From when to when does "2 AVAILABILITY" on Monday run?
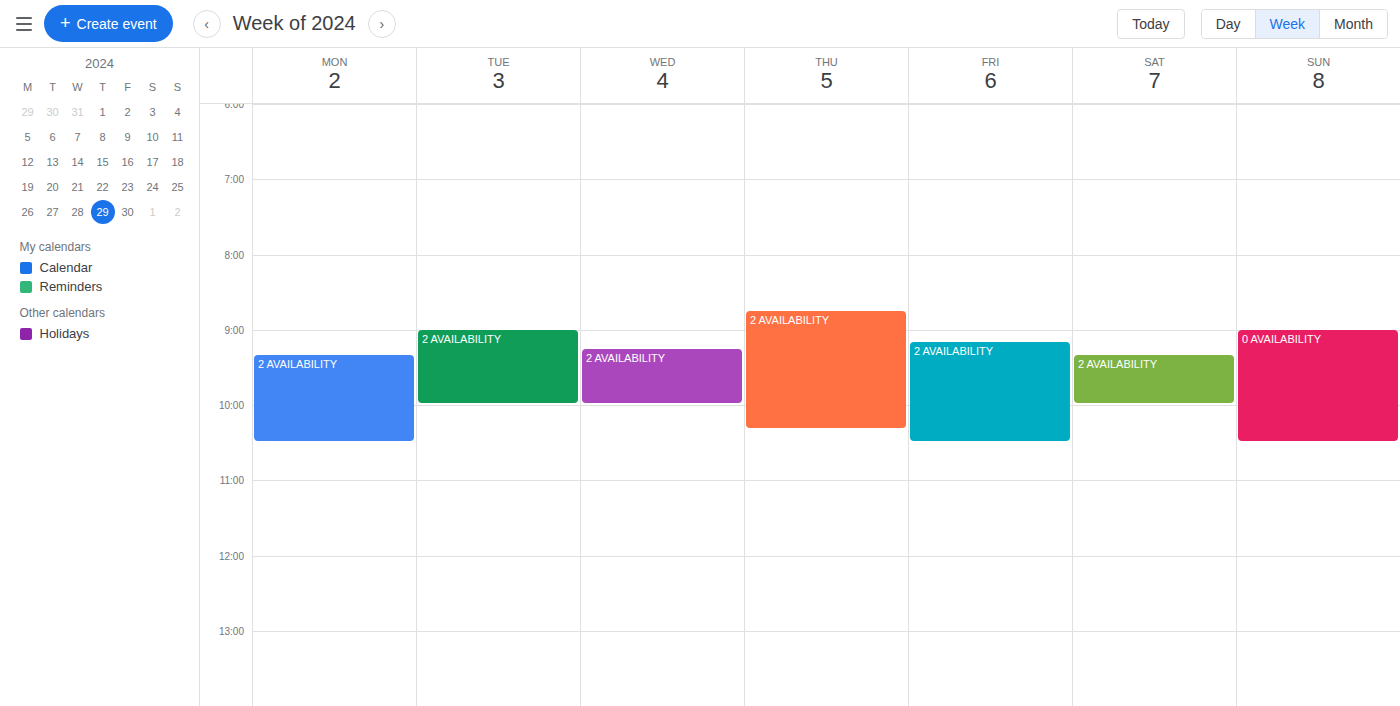
9:20 AM to 10:30 AM